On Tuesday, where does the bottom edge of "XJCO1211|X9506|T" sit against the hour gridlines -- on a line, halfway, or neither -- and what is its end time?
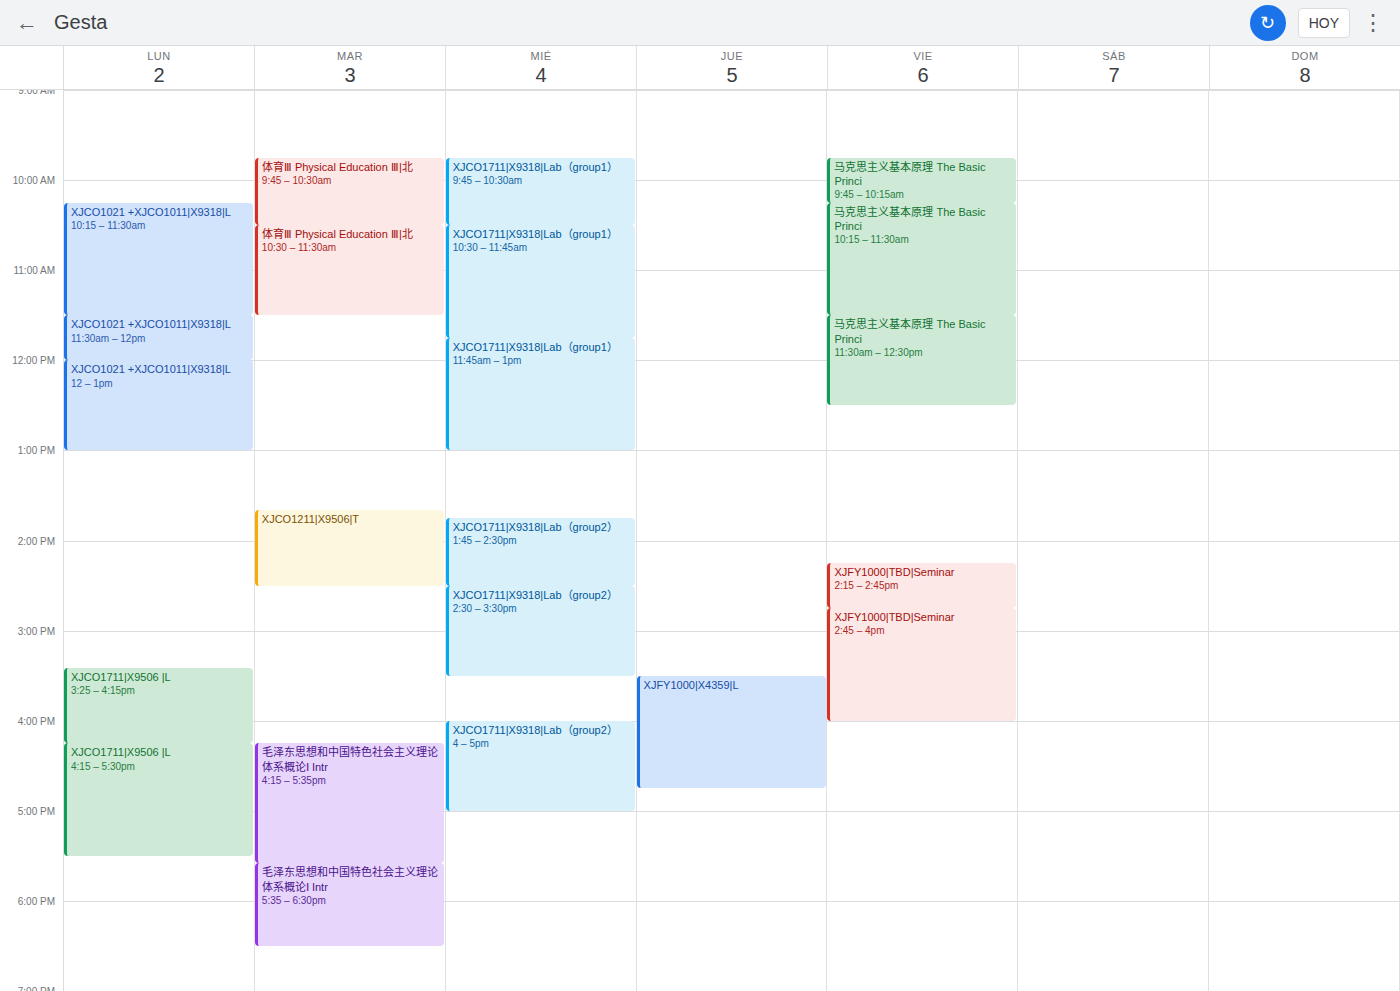
2:30 PM -- halfway between the 2 PM and 3 PM lines.